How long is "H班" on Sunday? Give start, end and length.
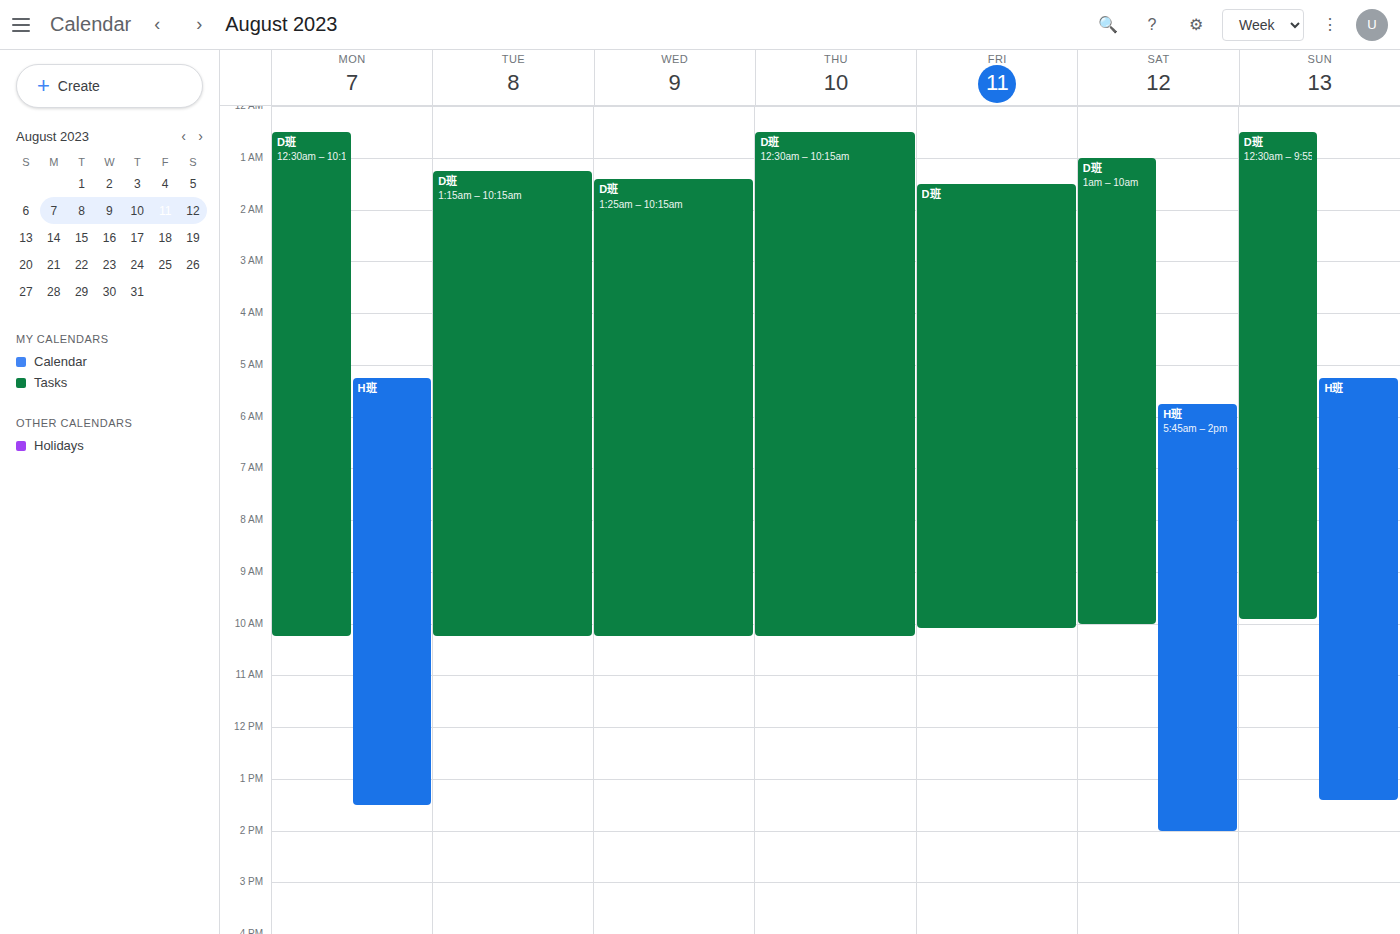
5:15 AM to 1:25 PM, 8 hours 10 minutes